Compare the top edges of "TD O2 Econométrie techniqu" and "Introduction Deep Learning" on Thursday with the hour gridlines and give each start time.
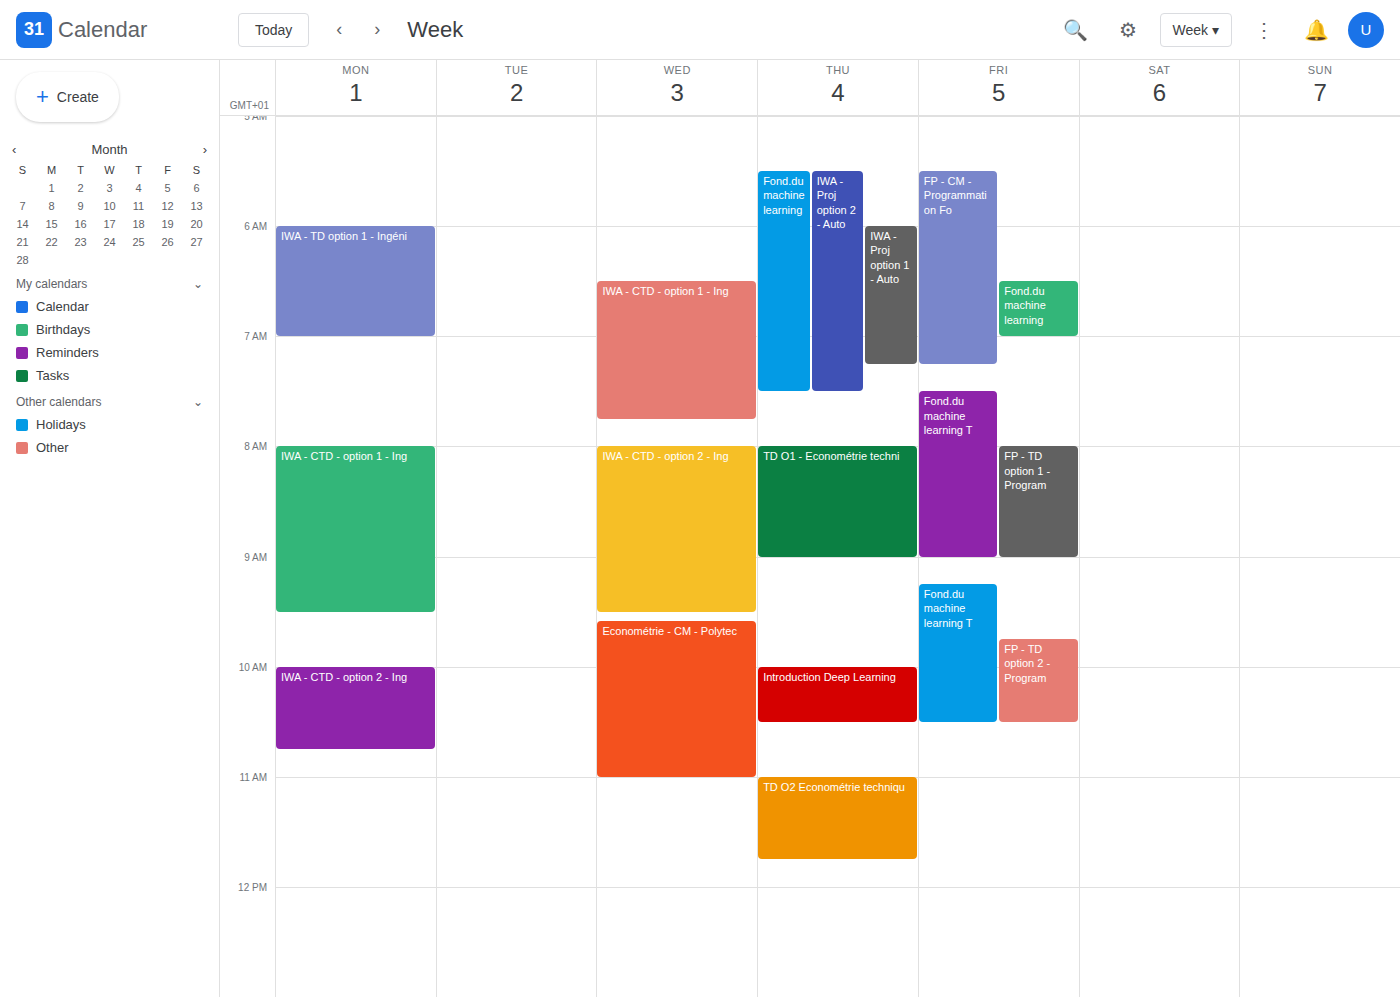
"TD O2 Econométrie techniqu": 11:00 AM, exactly on the 11 AM line. "Introduction Deep Learning": 10:00 AM, exactly on the 10 AM line.